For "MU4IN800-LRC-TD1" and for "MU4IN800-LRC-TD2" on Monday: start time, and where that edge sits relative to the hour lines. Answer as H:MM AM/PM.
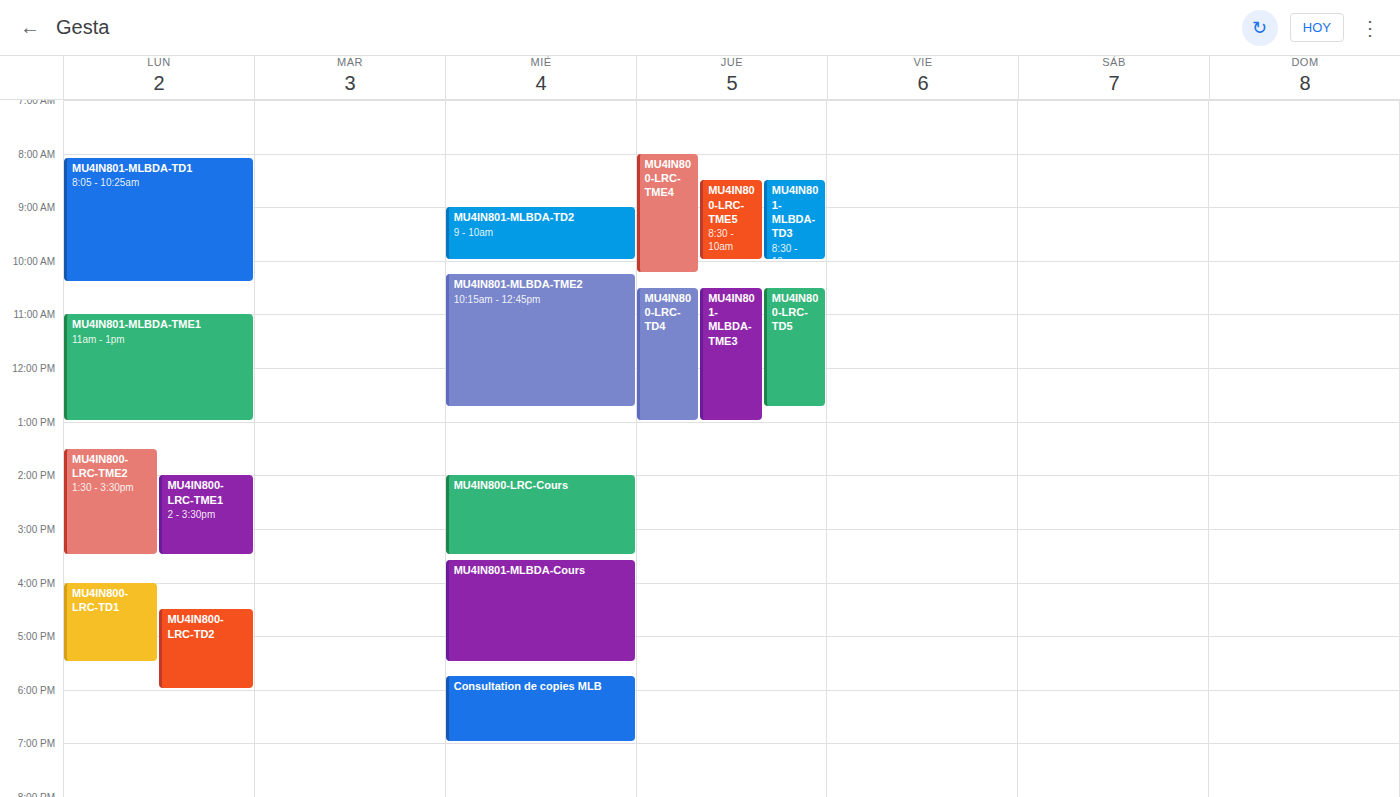
"MU4IN800-LRC-TD1": 4:00 PM, exactly on the 4 PM line. "MU4IN800-LRC-TD2": 4:30 PM, halfway between the 4 PM and 5 PM lines.